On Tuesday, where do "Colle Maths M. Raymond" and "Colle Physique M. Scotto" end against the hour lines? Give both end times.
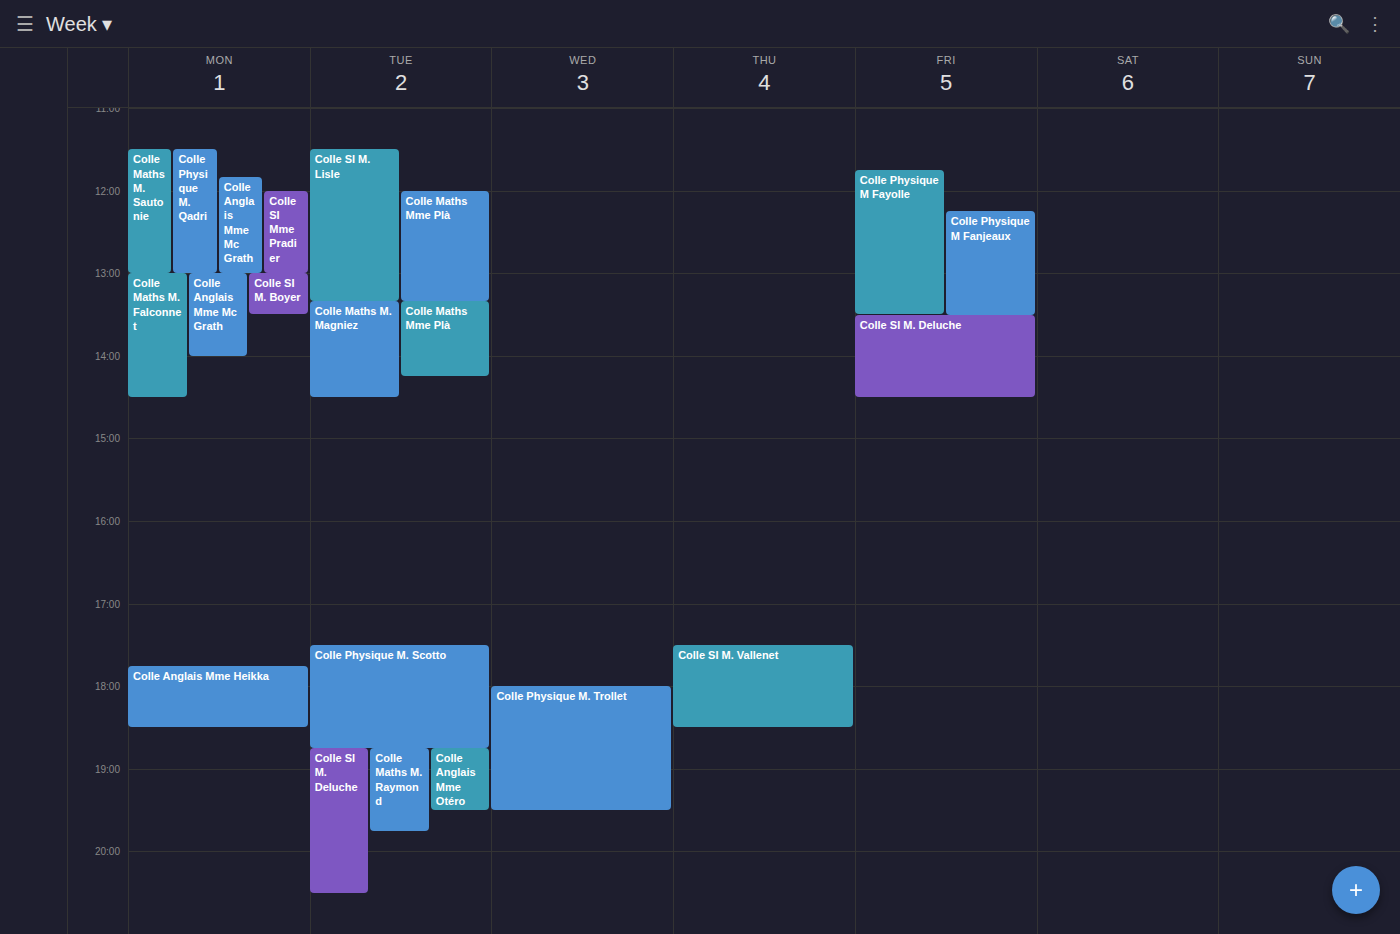
"Colle Maths M. Raymond": 7:45 PM, neither: three quarters of the way from the 7 PM line to the 8 PM line. "Colle Physique M. Scotto": 6:45 PM, neither: three quarters of the way from the 6 PM line to the 7 PM line.